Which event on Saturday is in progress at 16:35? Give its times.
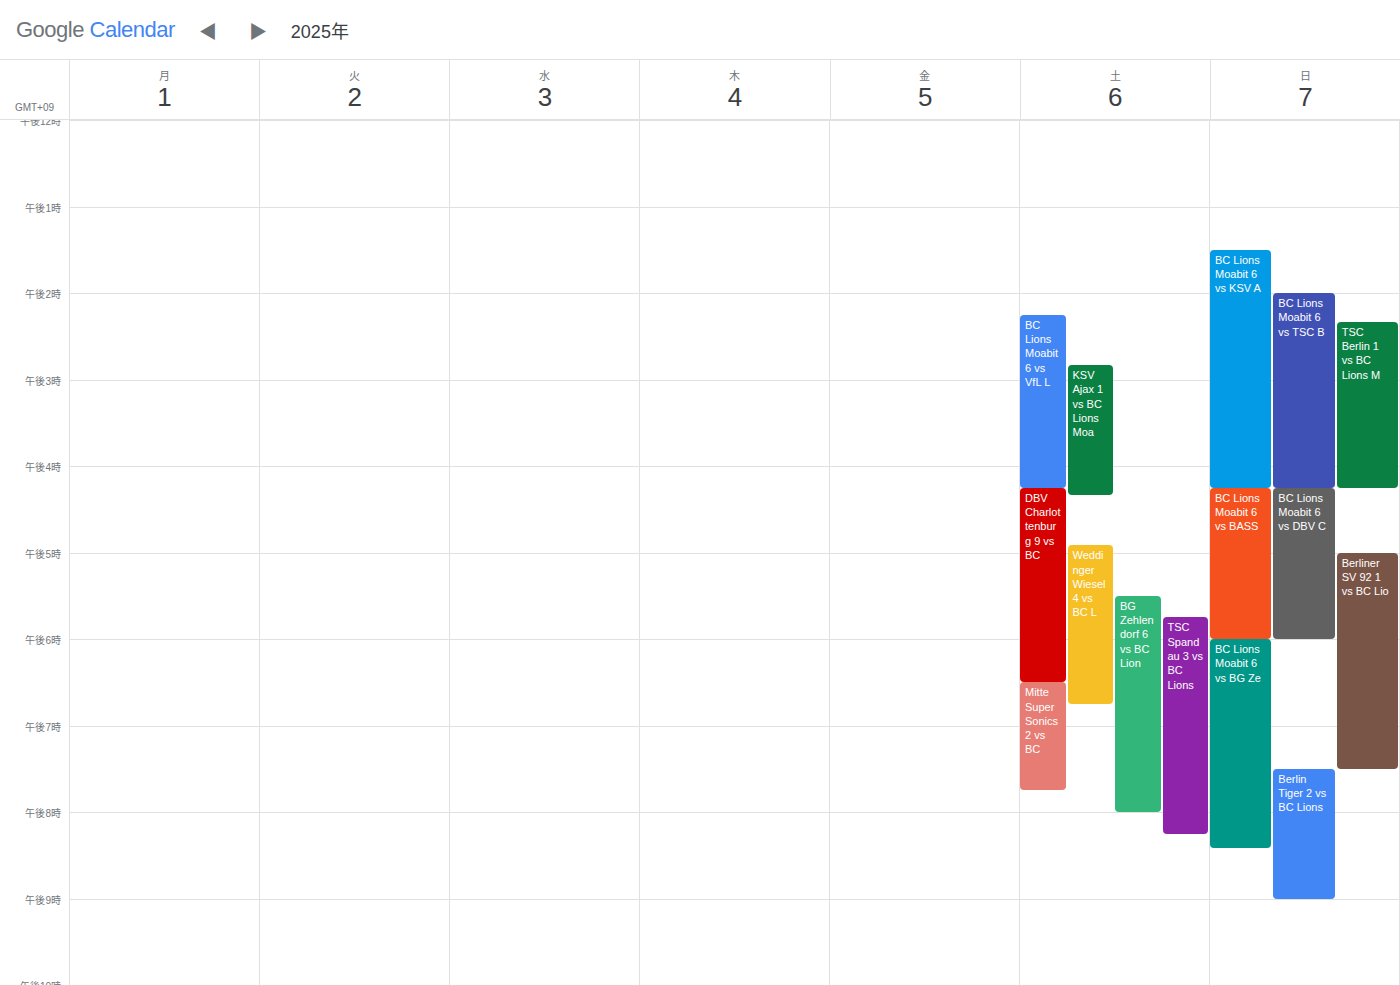
"DBV Charlottenburg 9 vs BC", 16:15 to 18:30